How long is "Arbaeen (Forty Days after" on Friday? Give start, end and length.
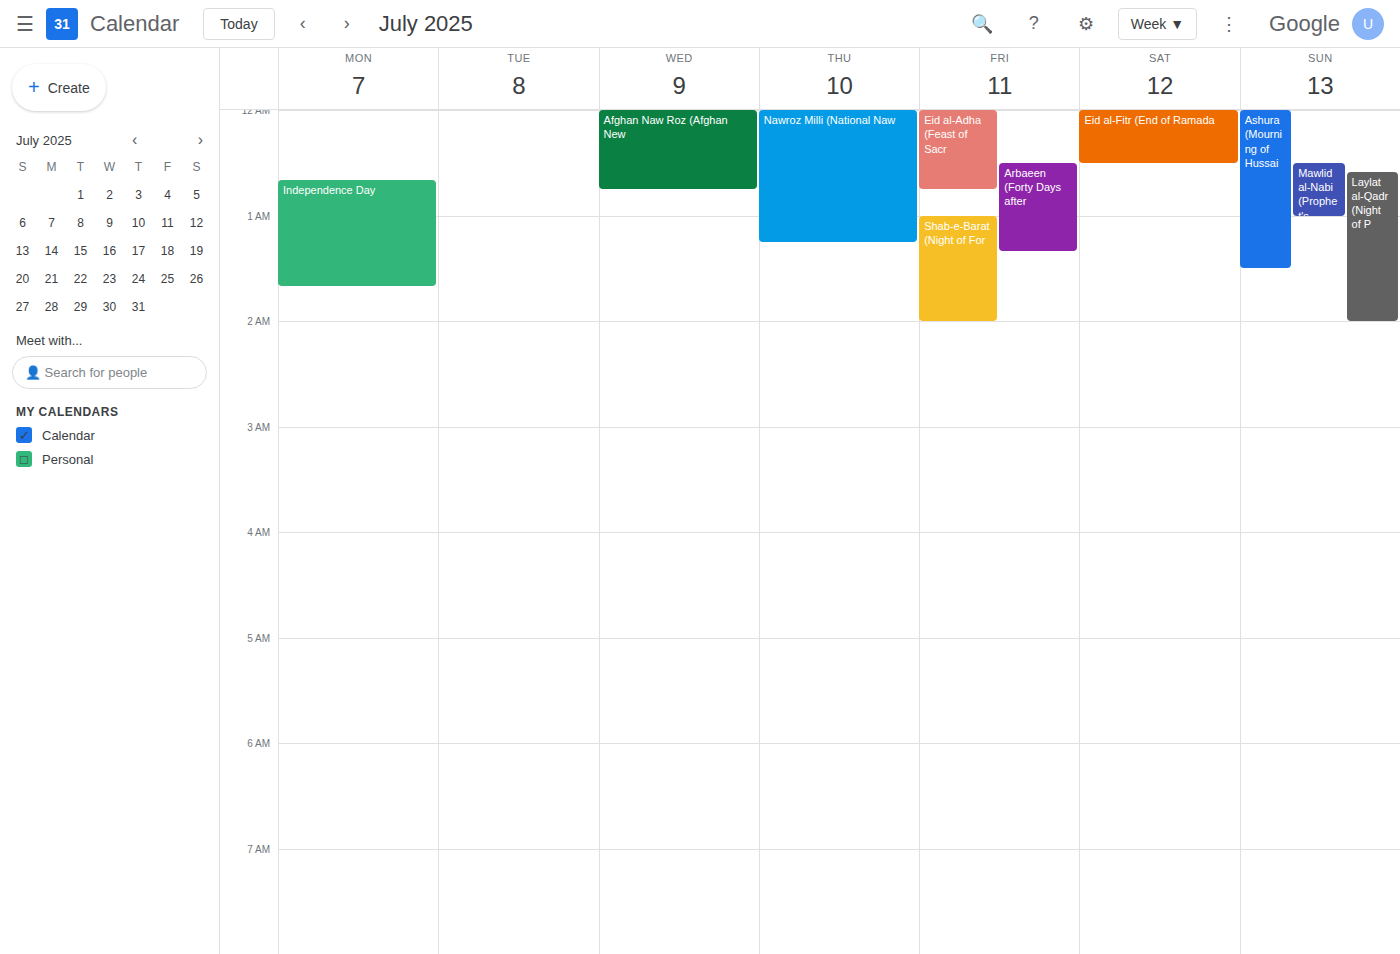
12:30 AM to 1:20 AM, 50 minutes